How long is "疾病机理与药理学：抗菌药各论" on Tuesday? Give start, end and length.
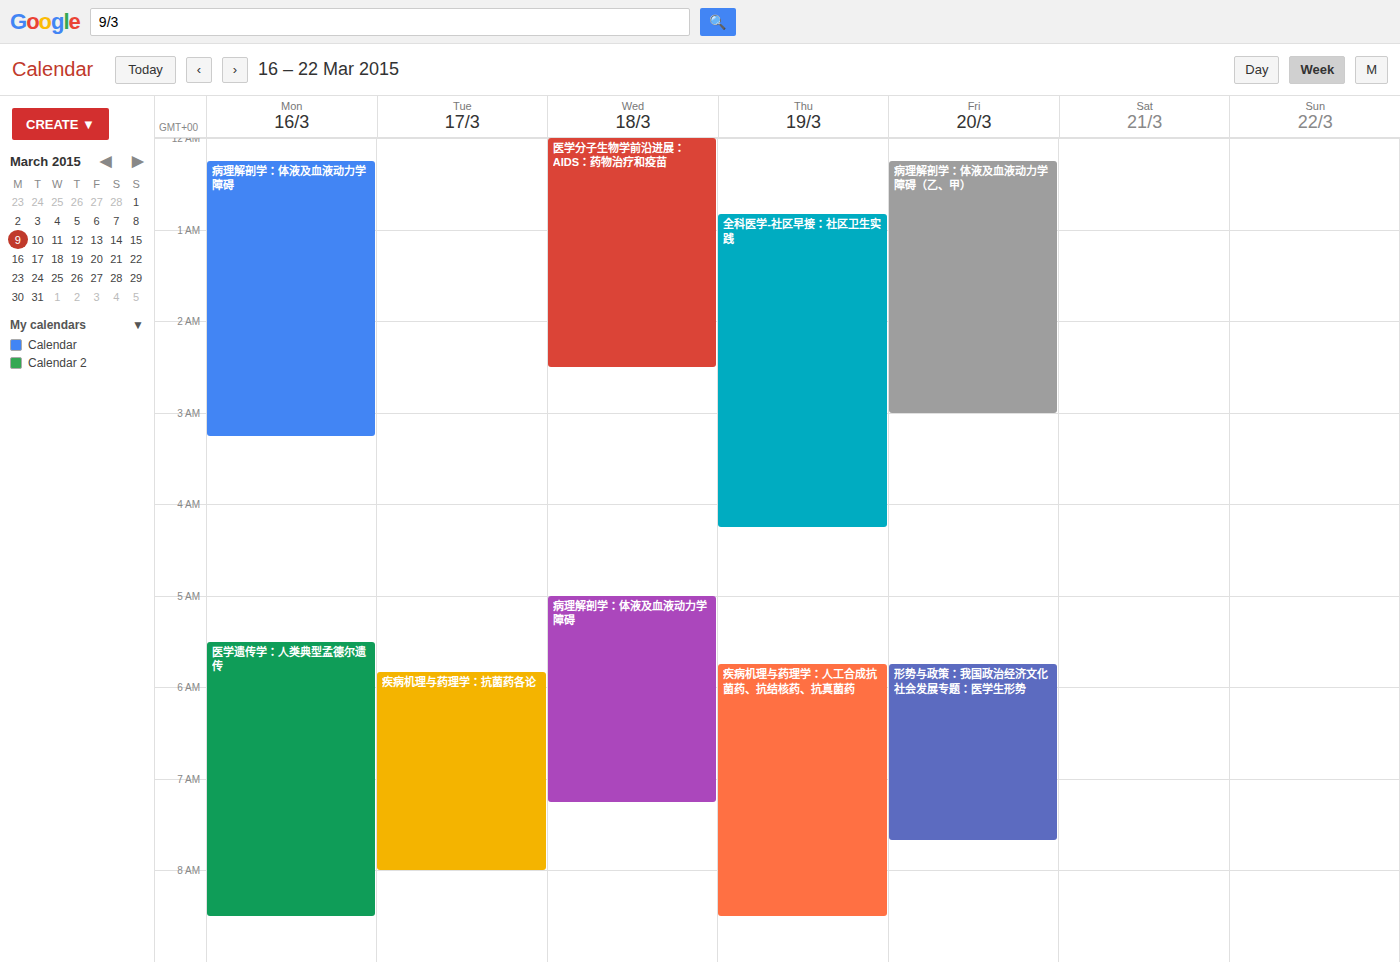
5:50 AM to 8:00 AM, 2 hours 10 minutes